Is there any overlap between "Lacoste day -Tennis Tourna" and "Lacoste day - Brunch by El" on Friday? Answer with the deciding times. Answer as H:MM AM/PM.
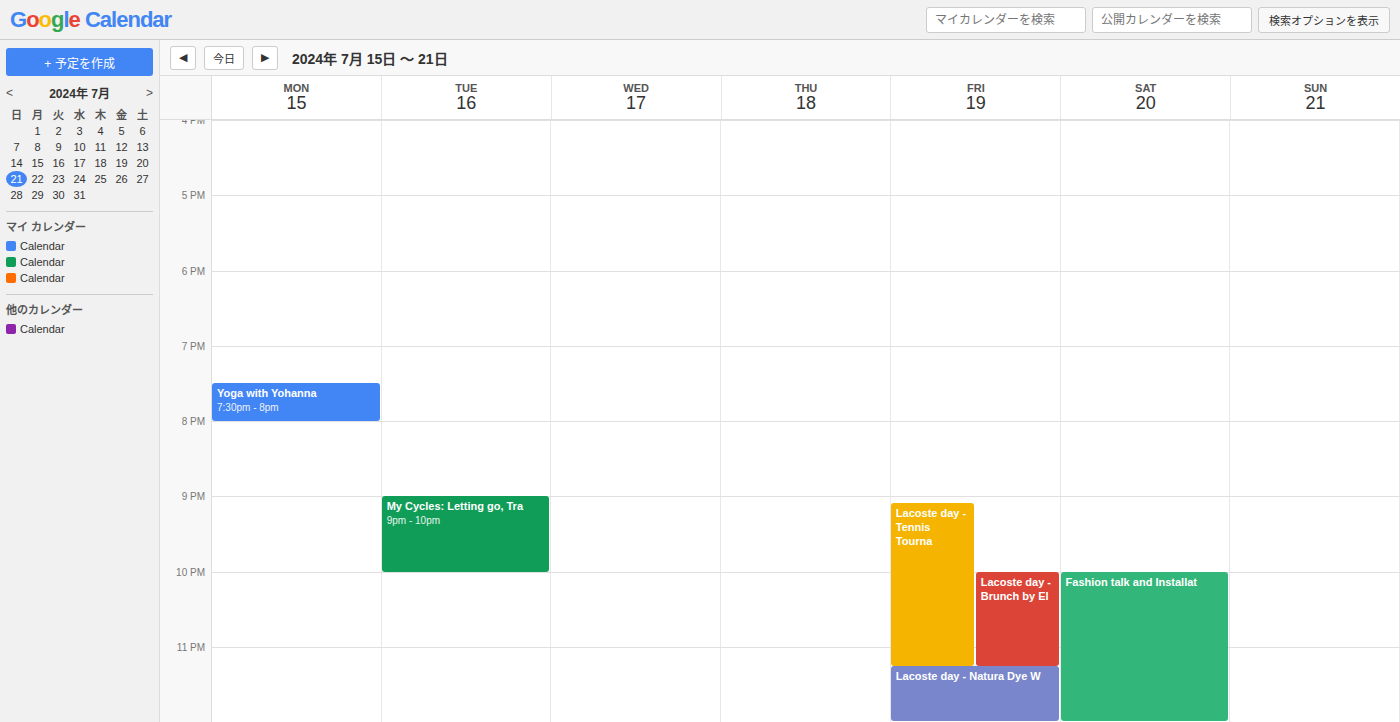
"Lacoste day - Brunch by El" starts at 10:00 PM, before "Lacoste day -Tennis Tourna" ends at 11:15 PM -- they overlap.